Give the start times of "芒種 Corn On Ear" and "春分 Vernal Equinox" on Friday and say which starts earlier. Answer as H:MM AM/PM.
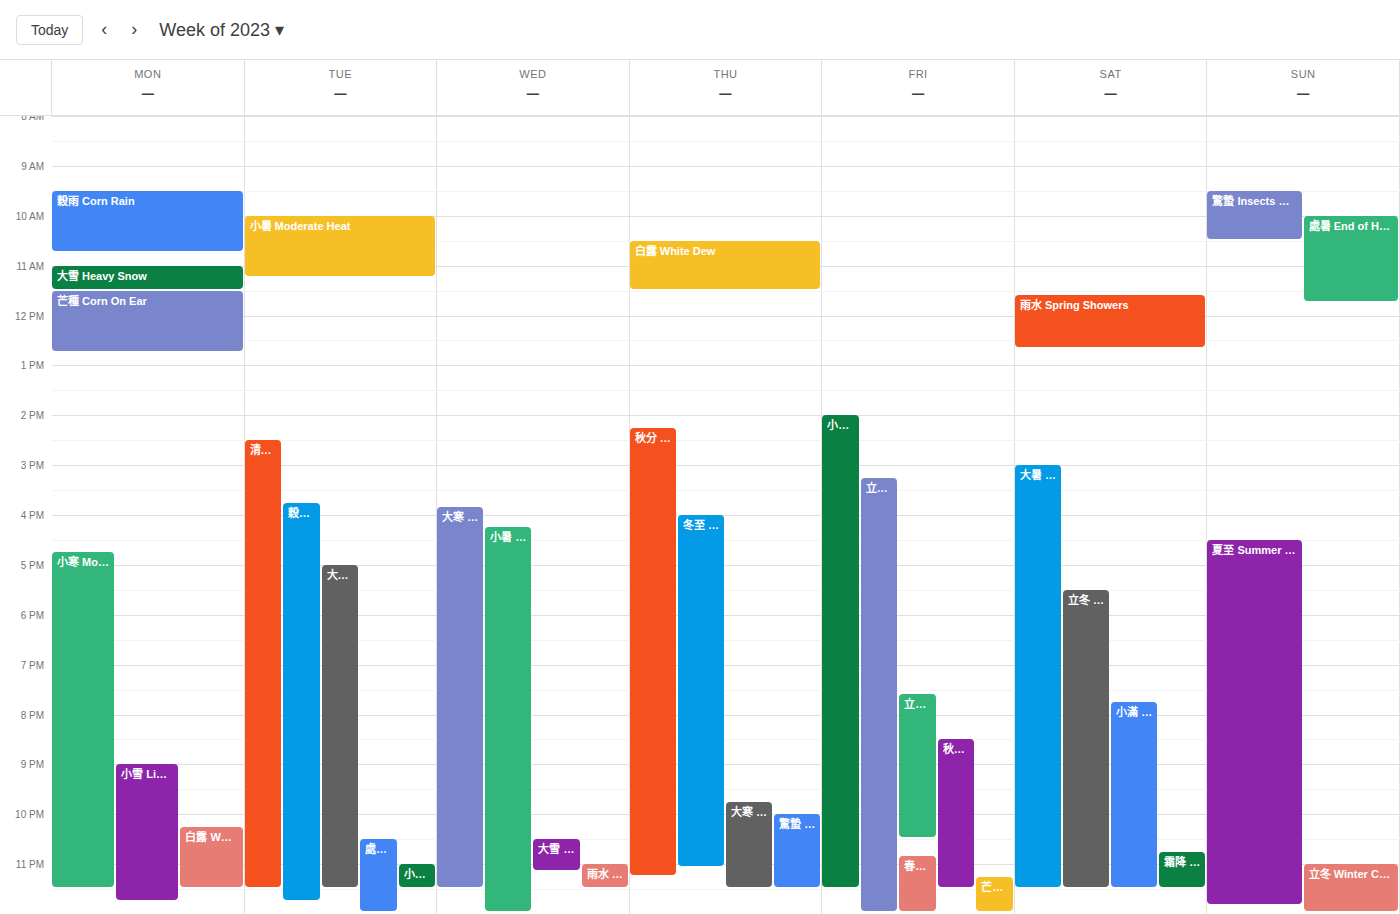
"春分 Vernal Equinox" 10:50 PM; "芒種 Corn On Ear" 11:15 PM.